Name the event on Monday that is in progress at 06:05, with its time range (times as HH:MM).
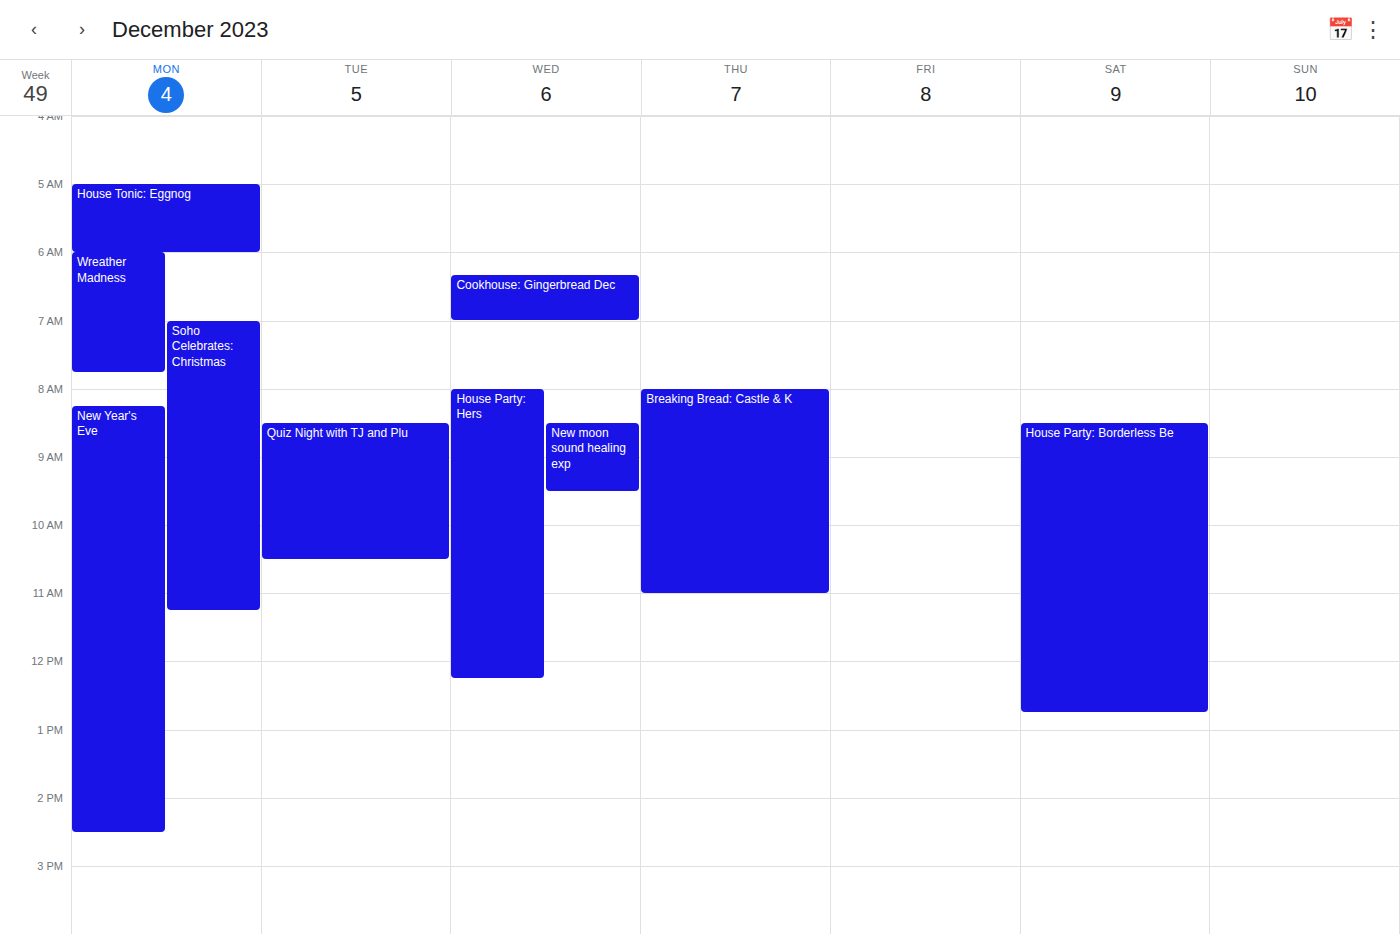
"Wreather Madness", 06:00 to 07:45